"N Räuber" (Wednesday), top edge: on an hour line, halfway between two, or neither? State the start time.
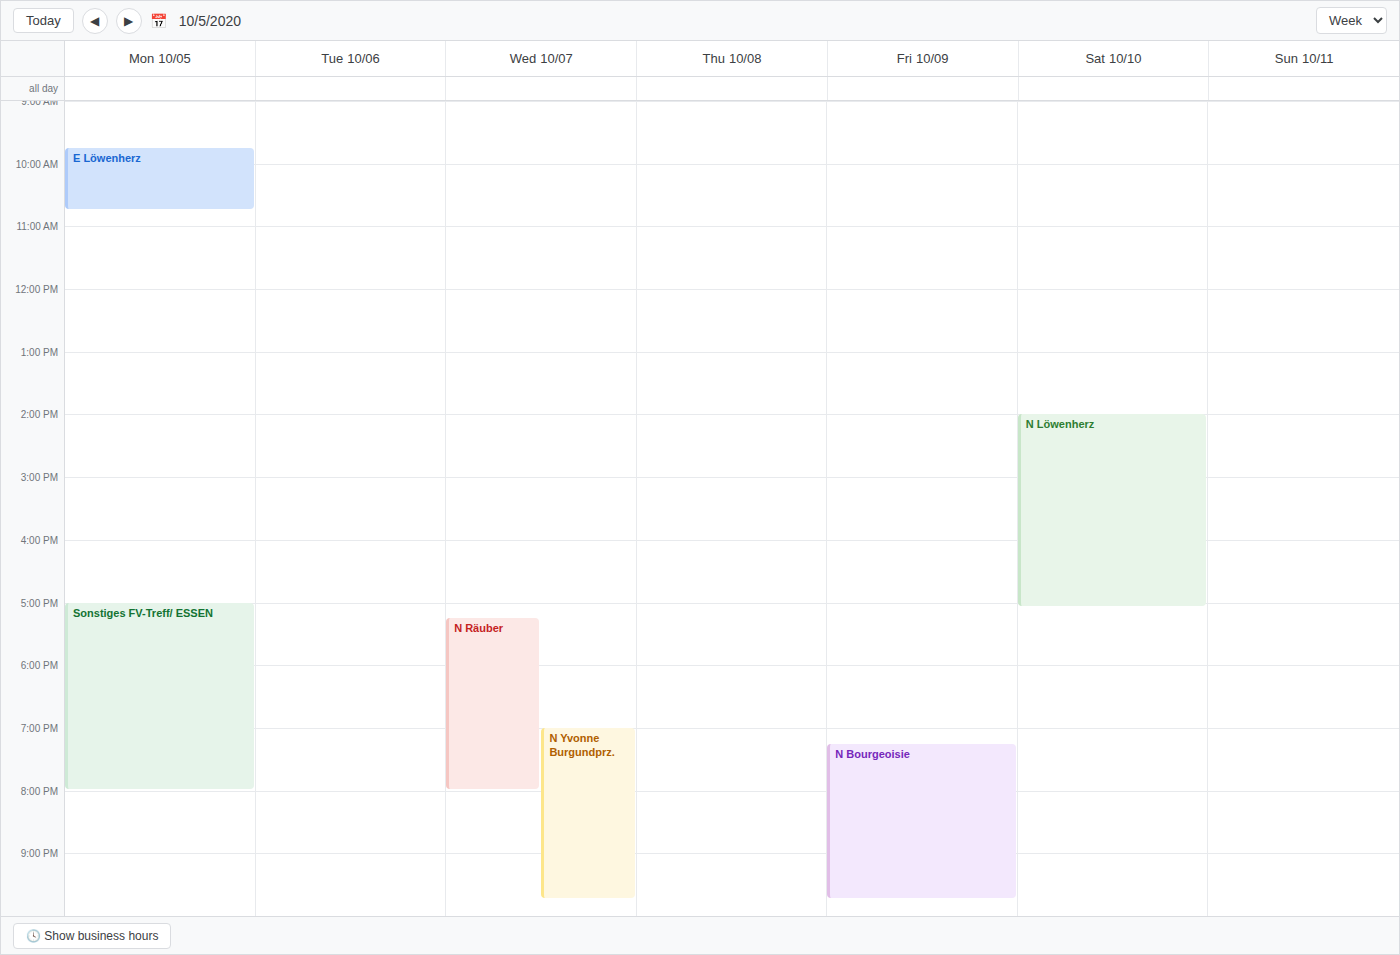
5:15 PM -- neither: a quarter of the way from the 5 PM line to the 6 PM line.